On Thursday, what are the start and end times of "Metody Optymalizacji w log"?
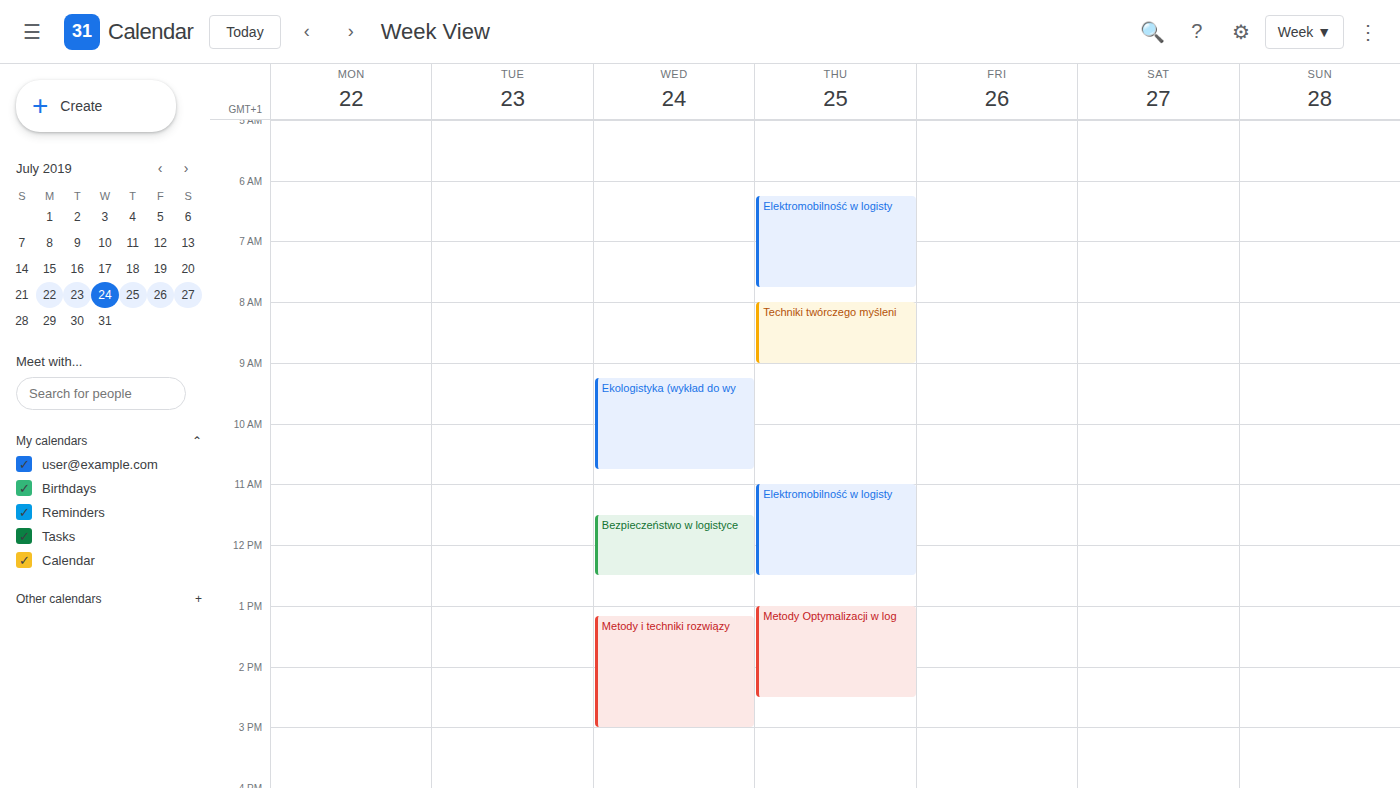
1:00 PM to 2:30 PM